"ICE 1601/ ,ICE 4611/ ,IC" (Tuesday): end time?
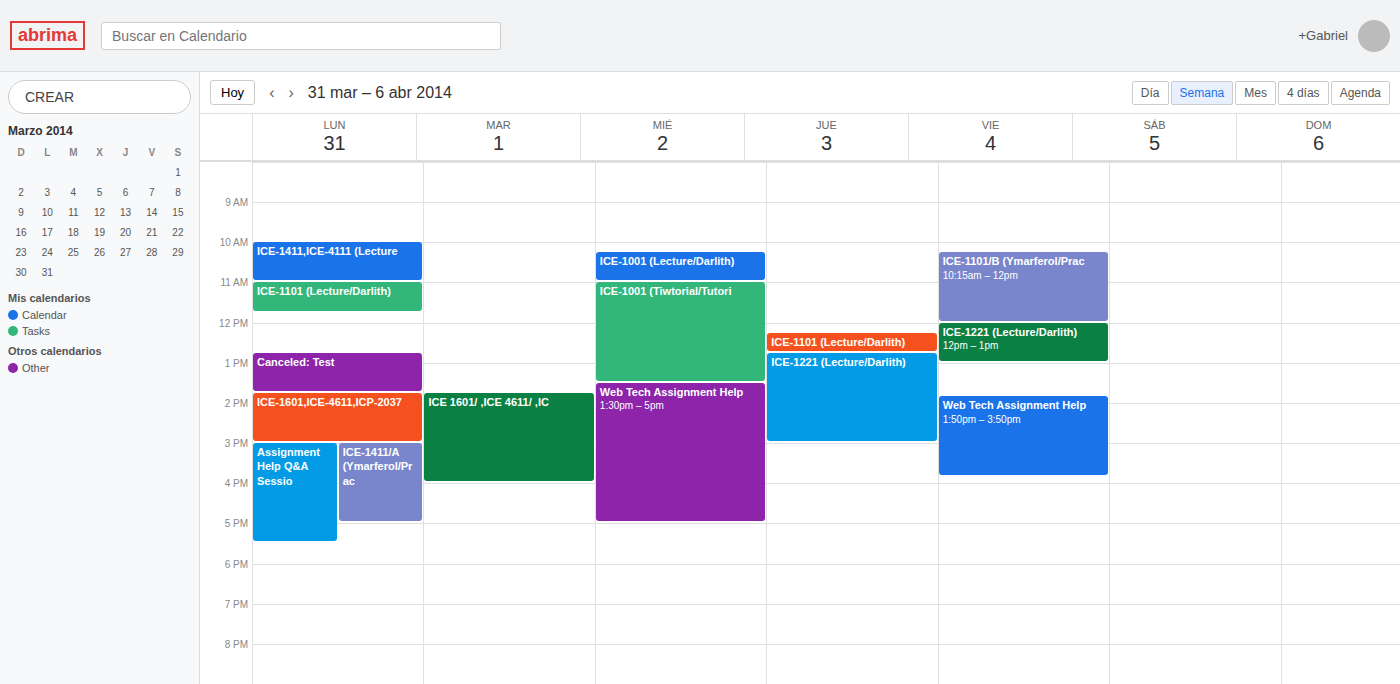
4:00 PM